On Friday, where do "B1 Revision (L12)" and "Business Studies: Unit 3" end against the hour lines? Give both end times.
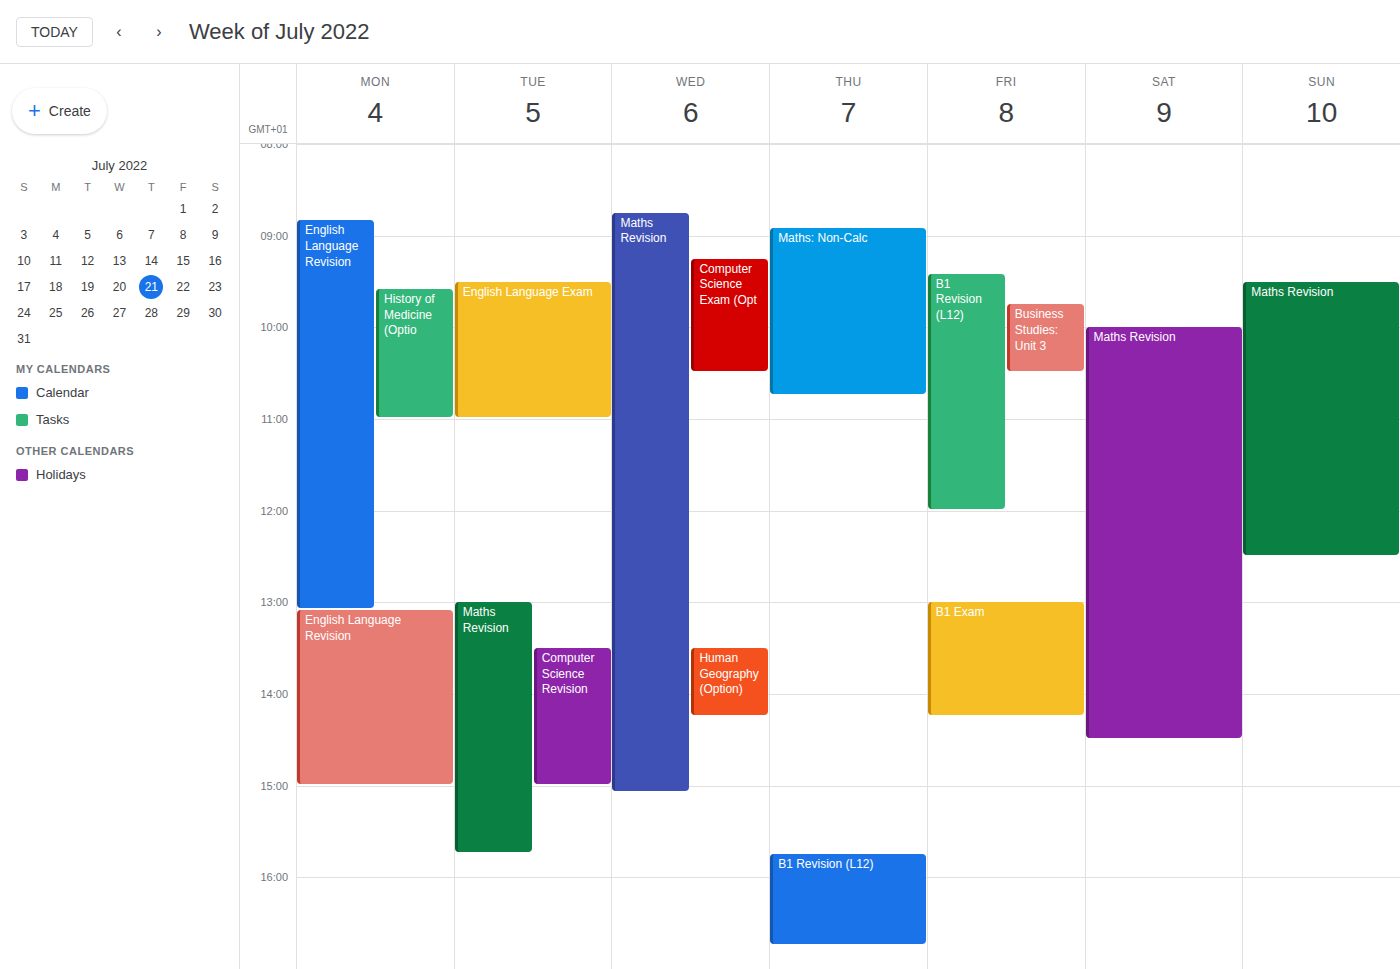
"B1 Revision (L12)": 12:00 PM, exactly on the 12 PM line. "Business Studies: Unit 3": 10:30 AM, halfway between the 10 AM and 11 AM lines.